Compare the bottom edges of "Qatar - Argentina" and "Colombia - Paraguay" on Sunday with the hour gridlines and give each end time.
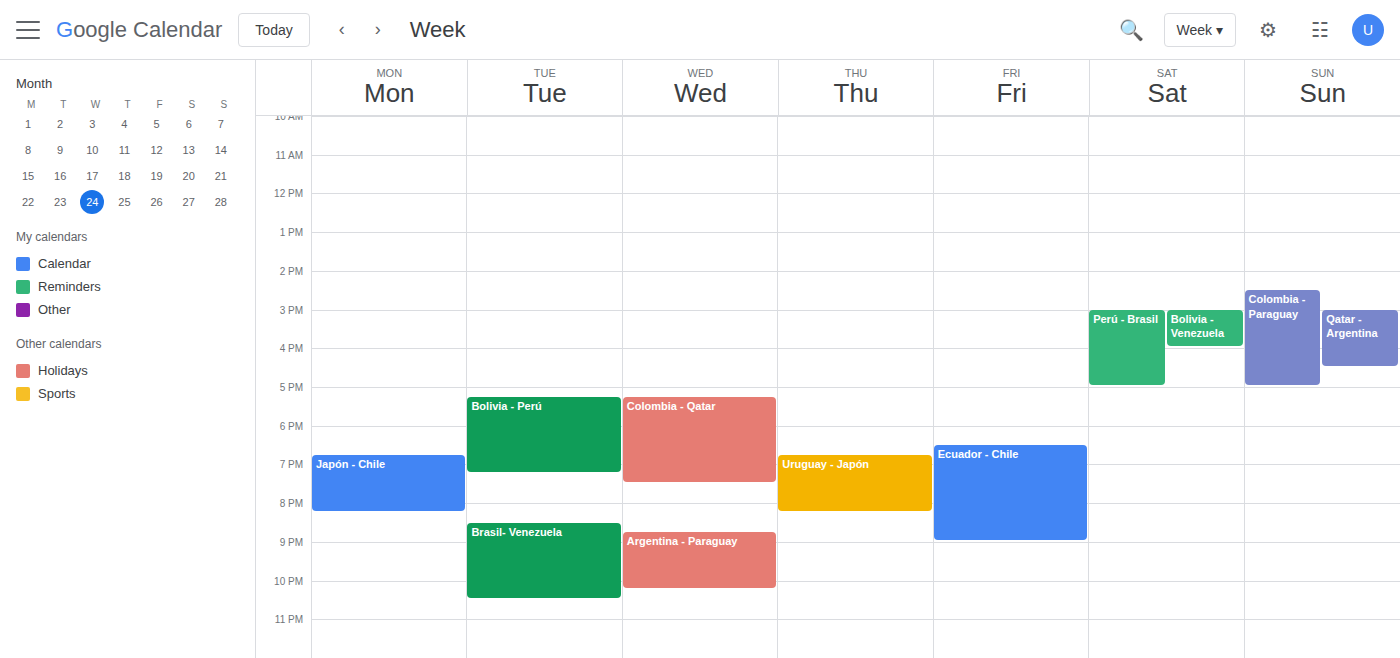
"Qatar - Argentina": 4:30 PM, halfway between the 4 PM and 5 PM lines. "Colombia - Paraguay": 5:00 PM, exactly on the 5 PM line.